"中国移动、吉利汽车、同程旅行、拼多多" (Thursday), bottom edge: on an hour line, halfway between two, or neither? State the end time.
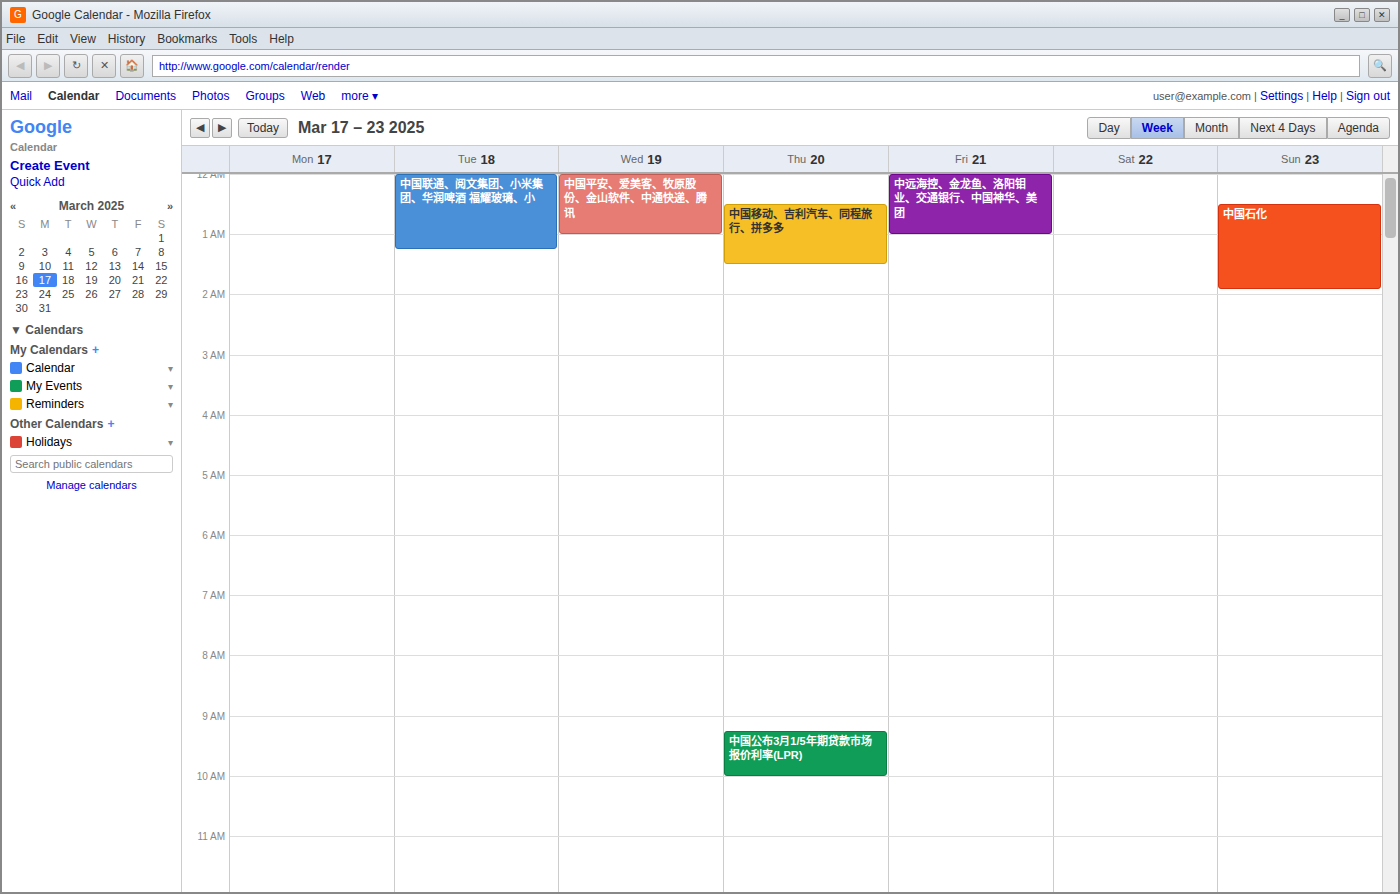
1:30 AM -- halfway between the 1 AM and 2 AM lines.